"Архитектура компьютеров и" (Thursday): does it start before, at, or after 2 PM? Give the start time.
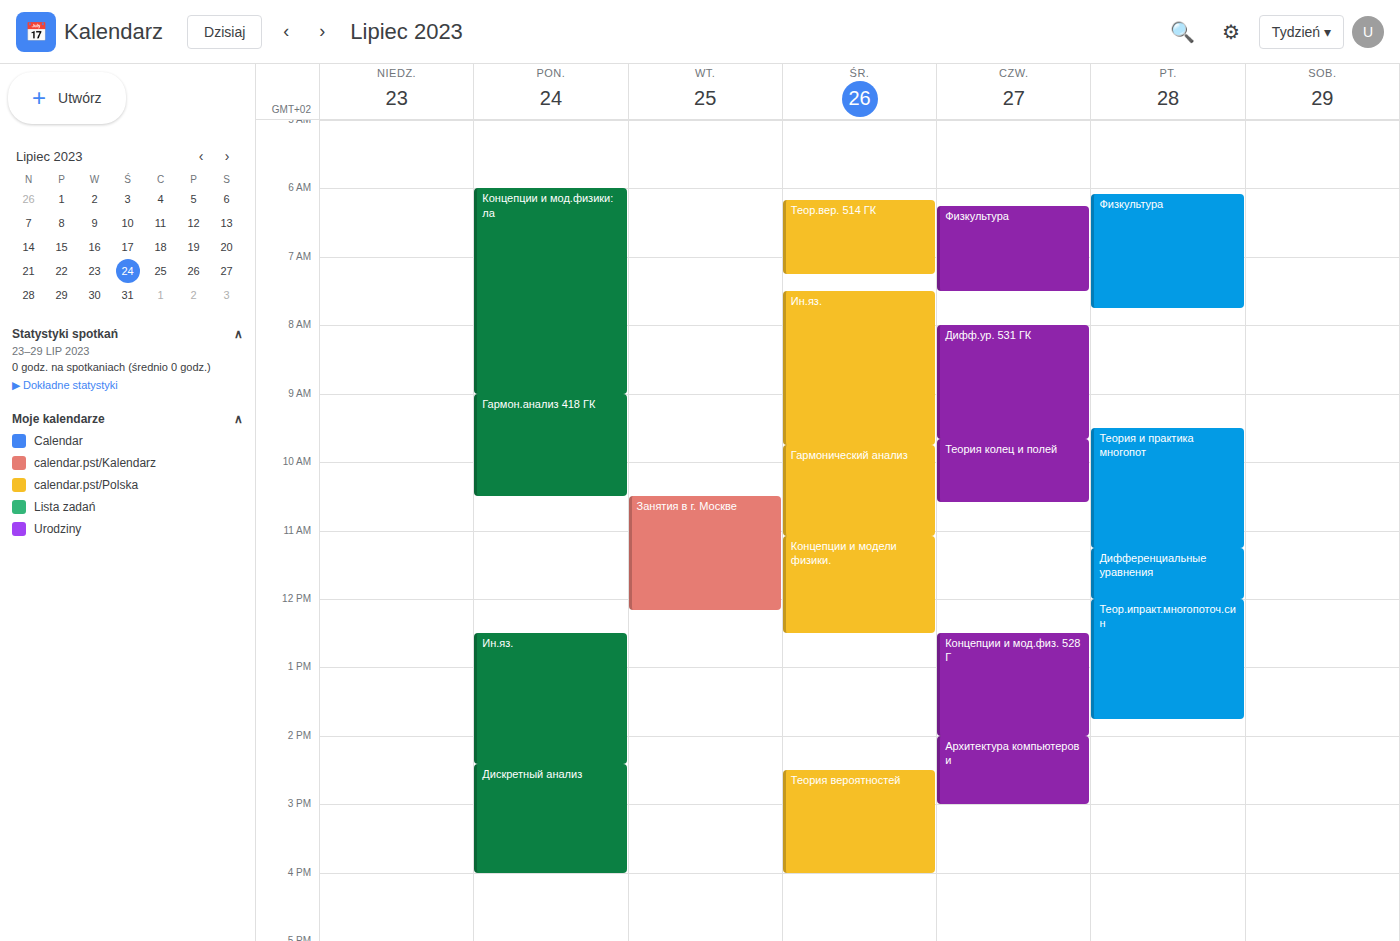
2:00 PM -- exactly at 2 PM, on the 2 PM line.